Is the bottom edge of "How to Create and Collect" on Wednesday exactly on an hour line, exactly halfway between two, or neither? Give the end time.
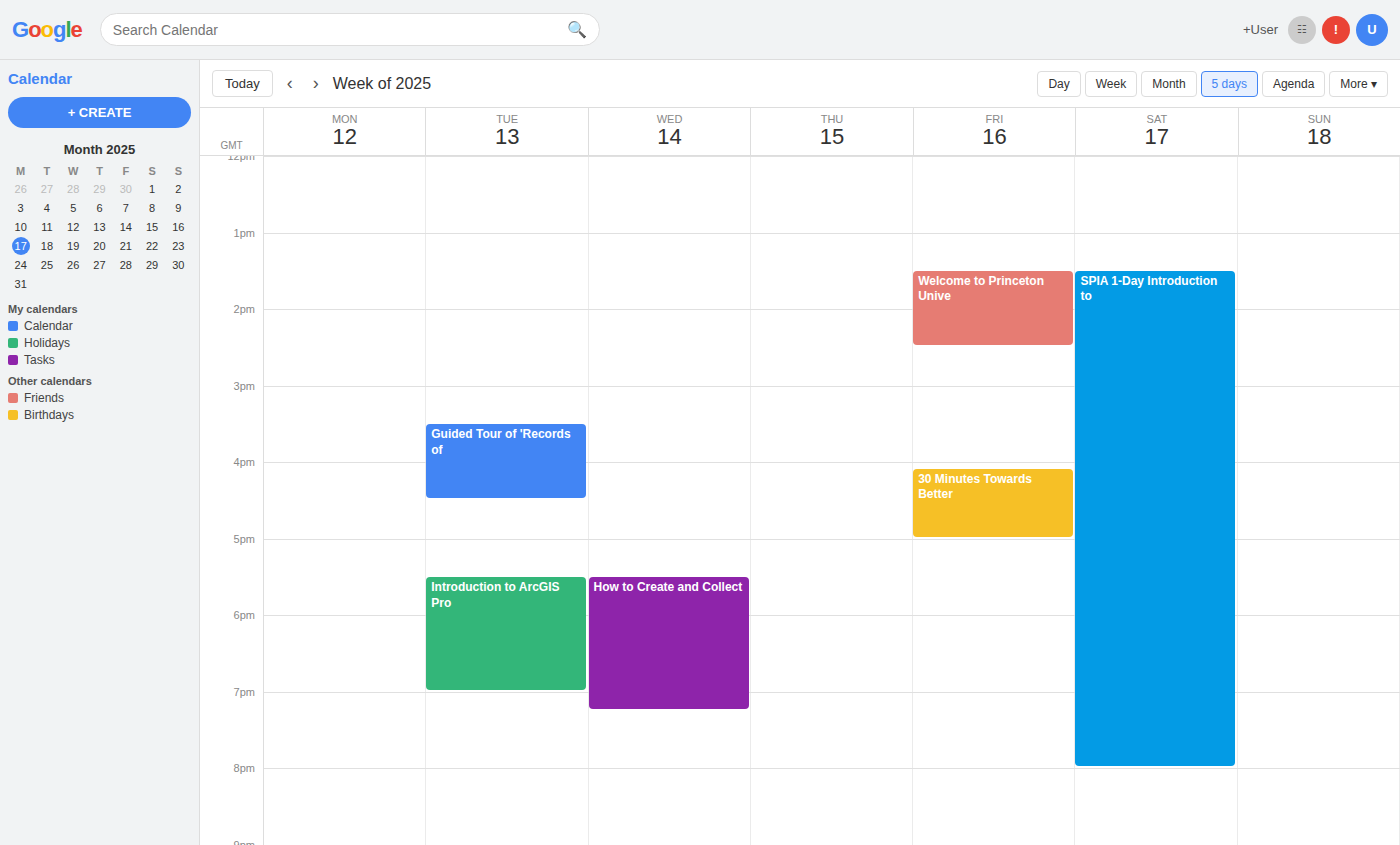
7:15 PM -- neither: a quarter of the way from the 7 PM line to the 8 PM line.